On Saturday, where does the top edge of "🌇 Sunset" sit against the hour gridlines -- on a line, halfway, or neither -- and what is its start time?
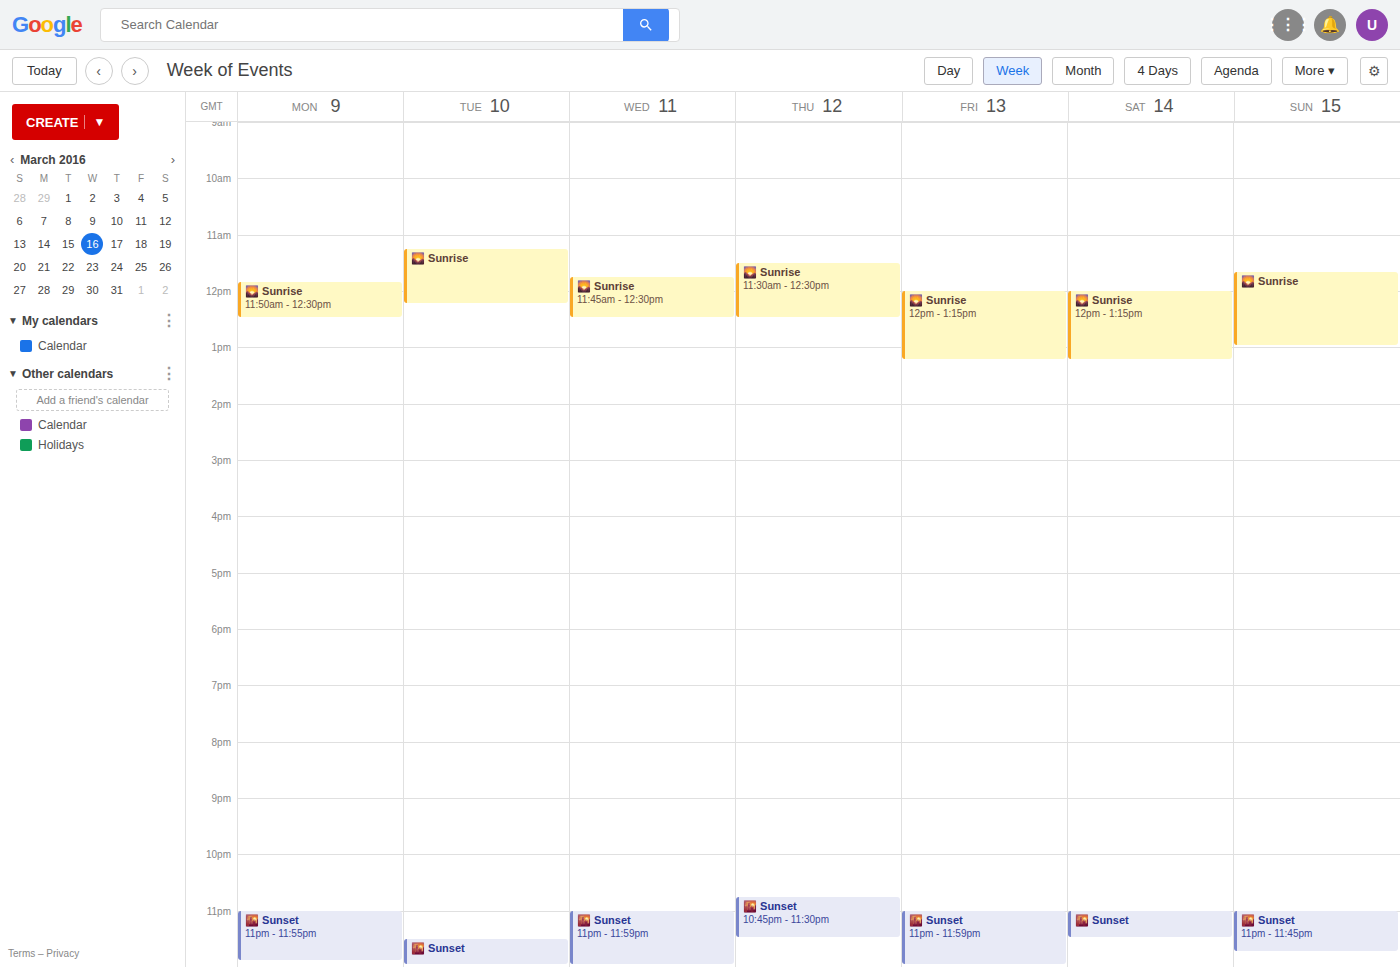
11:00 PM -- exactly on the 11 PM line.